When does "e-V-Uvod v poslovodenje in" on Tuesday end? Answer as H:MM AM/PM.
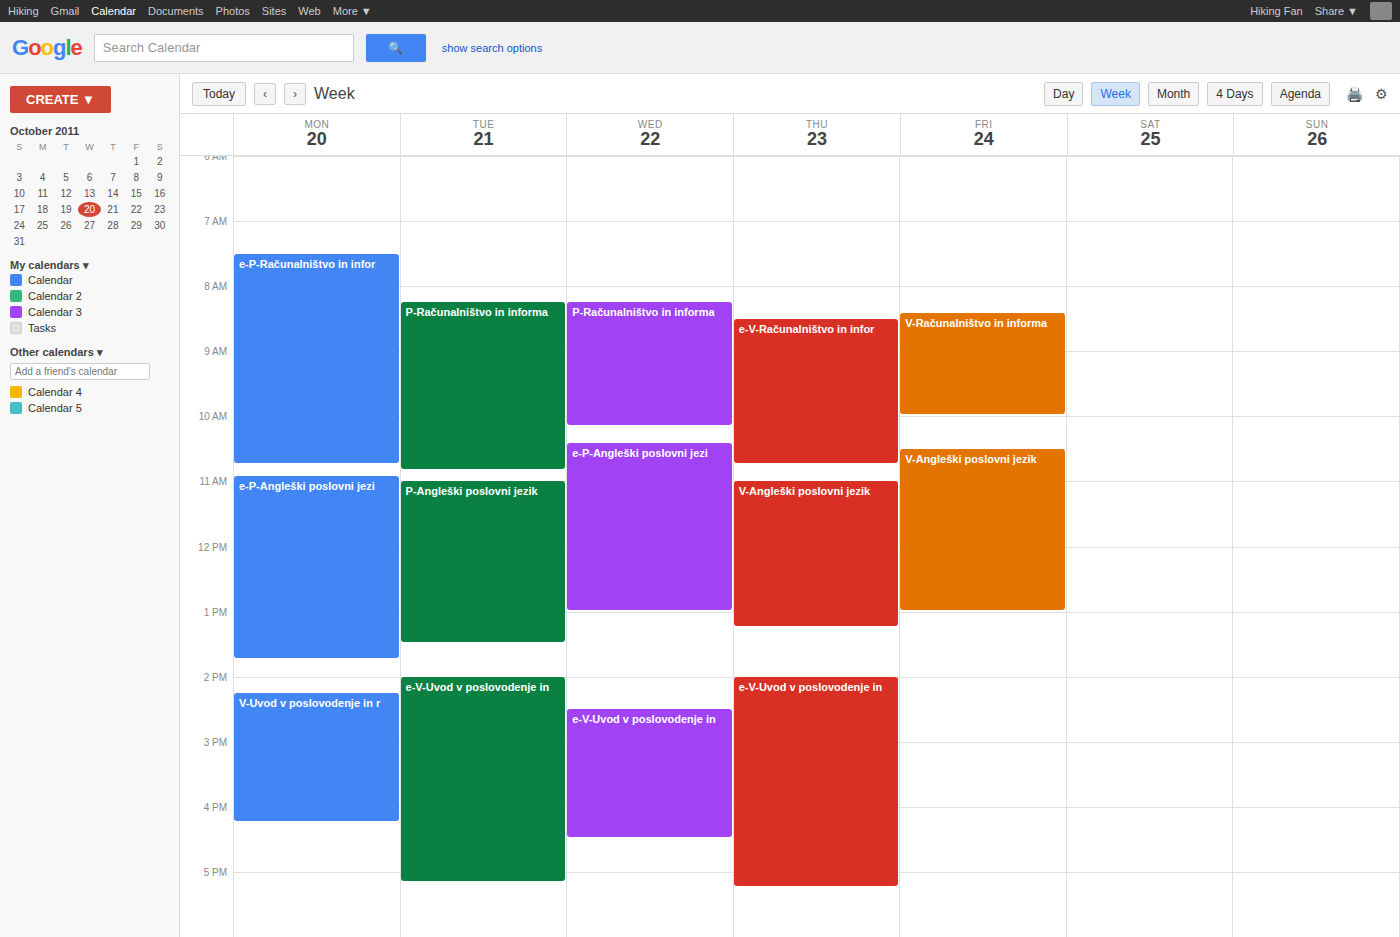
5:10 PM